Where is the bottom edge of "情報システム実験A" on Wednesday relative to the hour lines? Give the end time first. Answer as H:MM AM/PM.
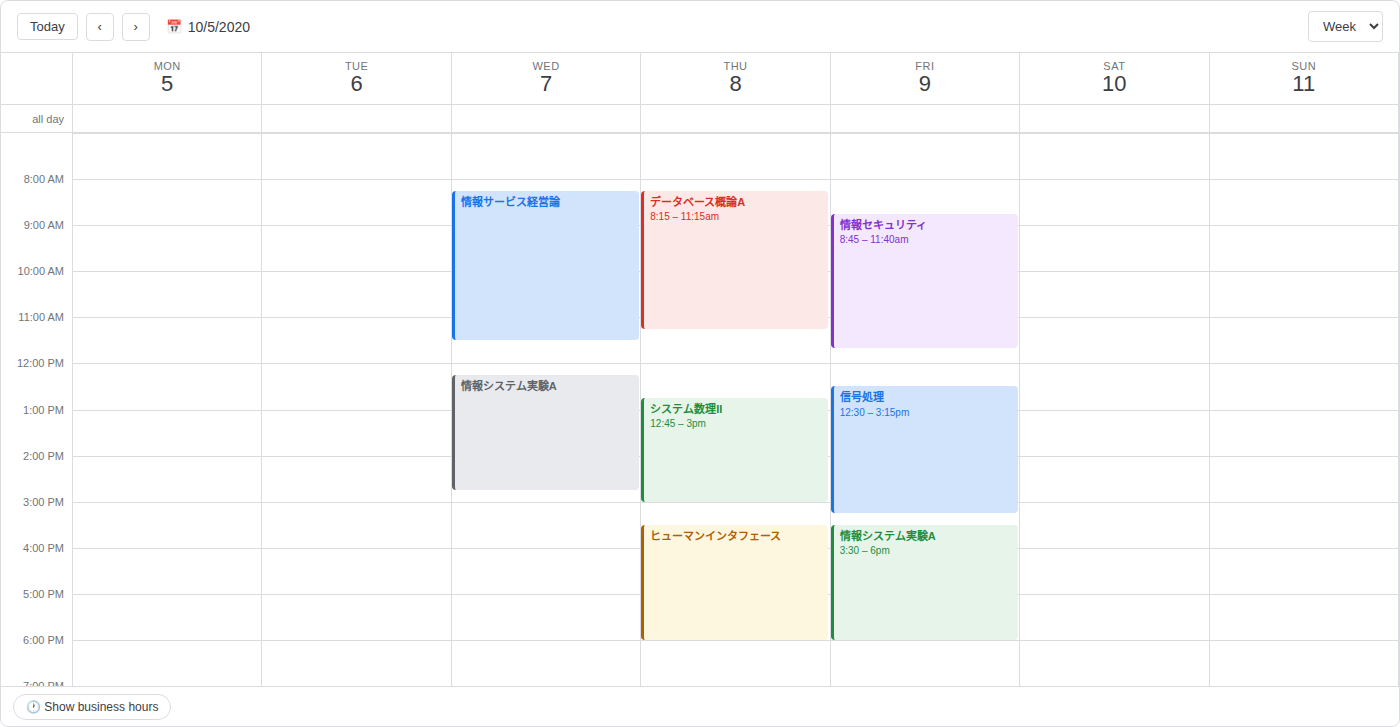
2:45 PM -- neither: three quarters of the way from the 2 PM line to the 3 PM line.